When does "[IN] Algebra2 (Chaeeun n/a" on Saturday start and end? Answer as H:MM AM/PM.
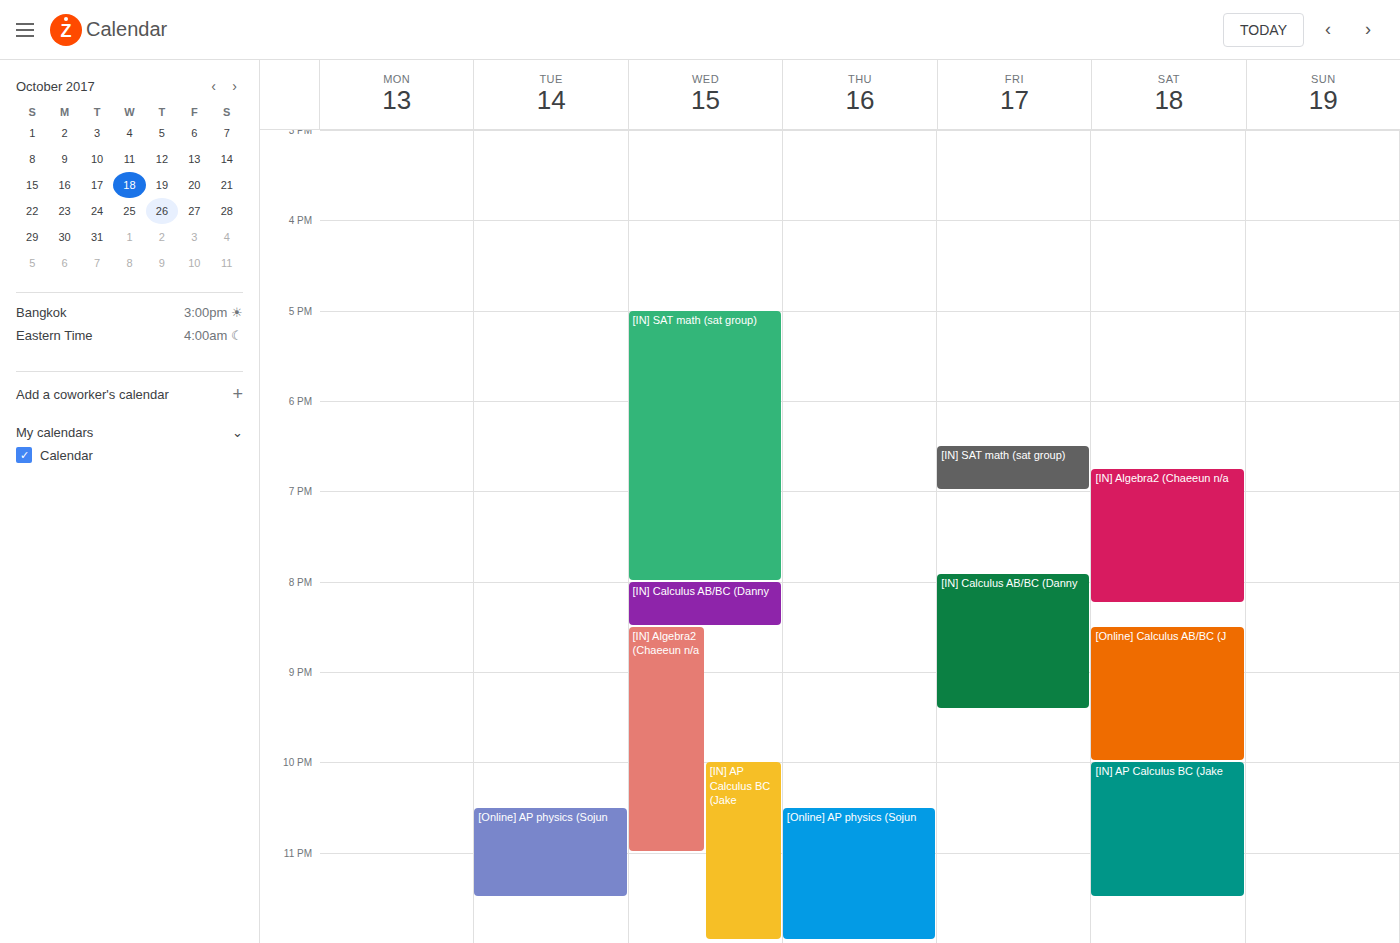
6:45 PM to 8:15 PM